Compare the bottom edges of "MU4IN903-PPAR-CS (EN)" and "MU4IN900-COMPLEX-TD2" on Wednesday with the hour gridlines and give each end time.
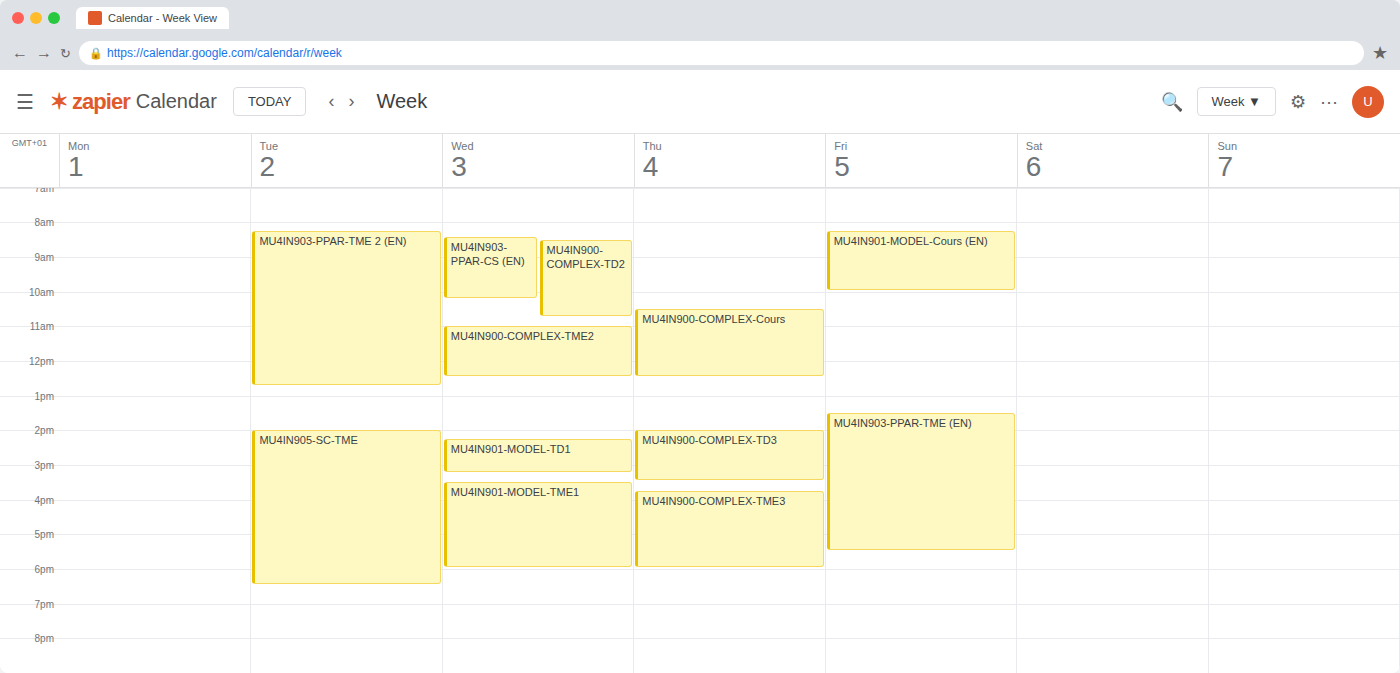
"MU4IN903-PPAR-CS (EN)": 10:15 AM, neither: a quarter of the way from the 10 AM line to the 11 AM line. "MU4IN900-COMPLEX-TD2": 10:45 AM, neither: three quarters of the way from the 10 AM line to the 11 AM line.